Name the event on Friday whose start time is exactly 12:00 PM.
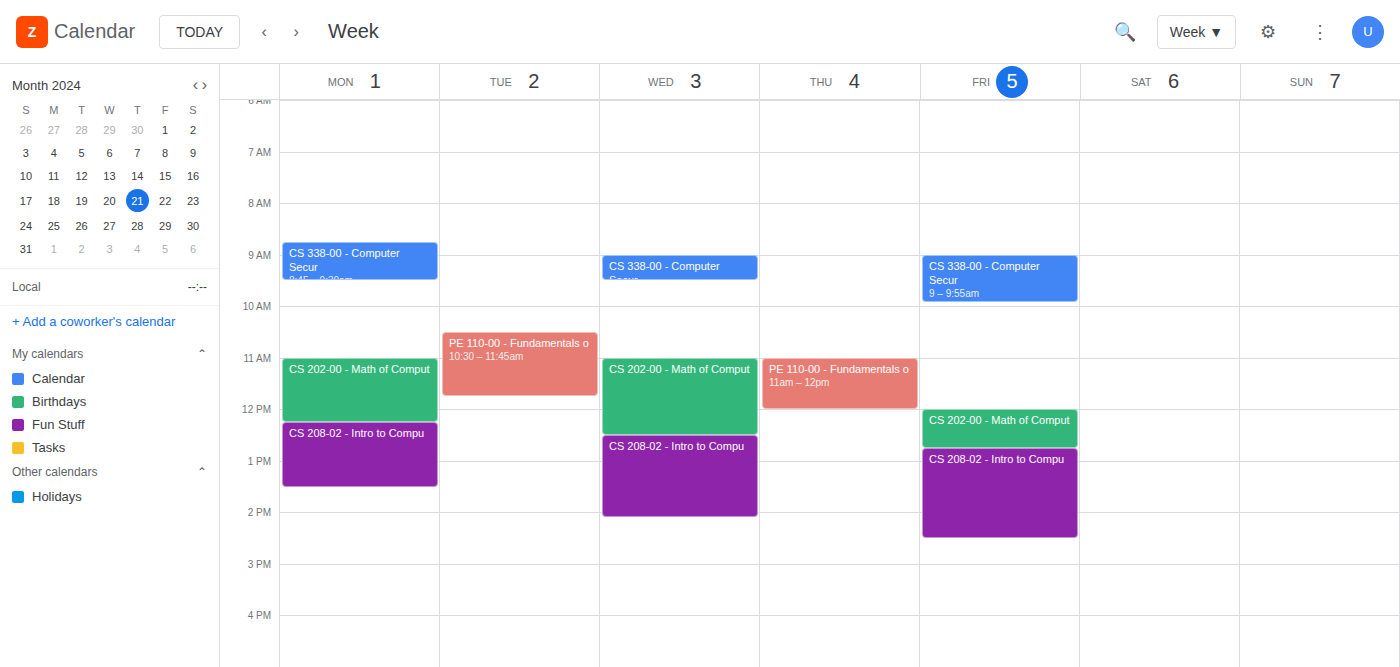
"CS 202-00 - Math of Comput"